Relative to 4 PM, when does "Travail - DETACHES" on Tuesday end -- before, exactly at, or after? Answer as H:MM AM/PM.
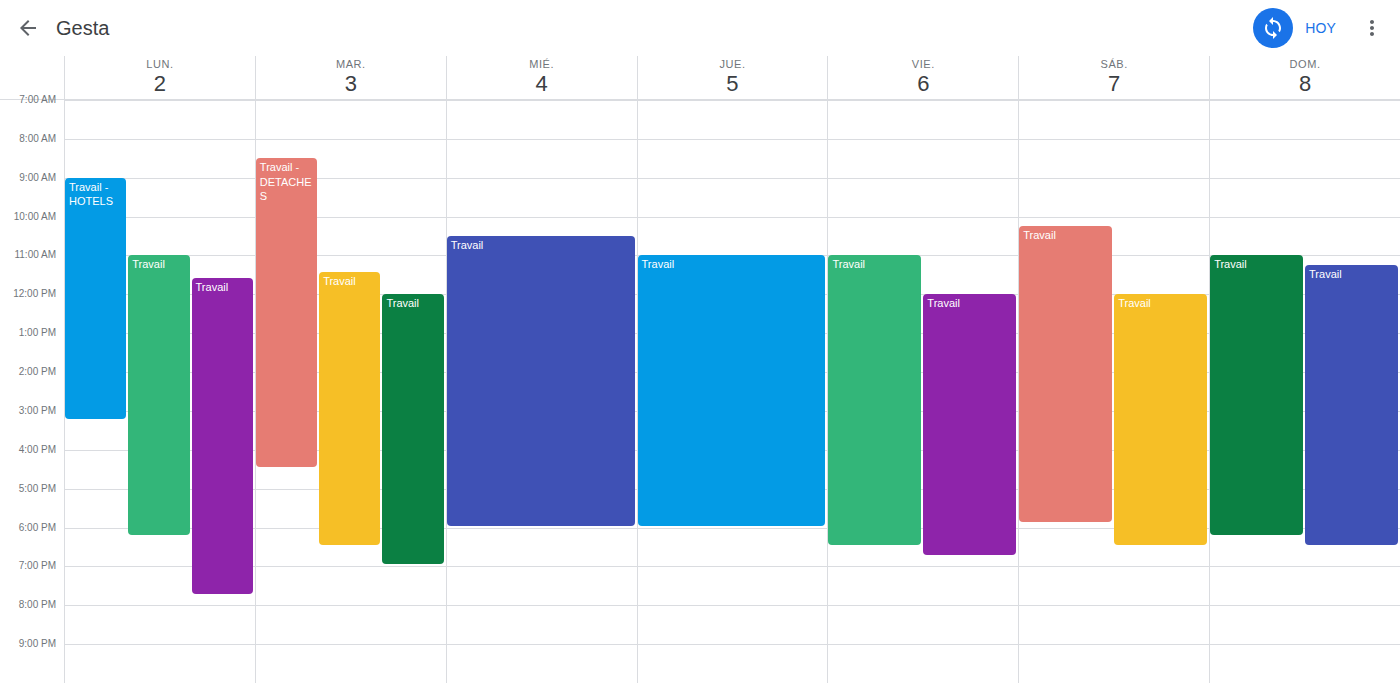
4:30 PM -- after 4 PM, 30 minutes below the 4 PM line.